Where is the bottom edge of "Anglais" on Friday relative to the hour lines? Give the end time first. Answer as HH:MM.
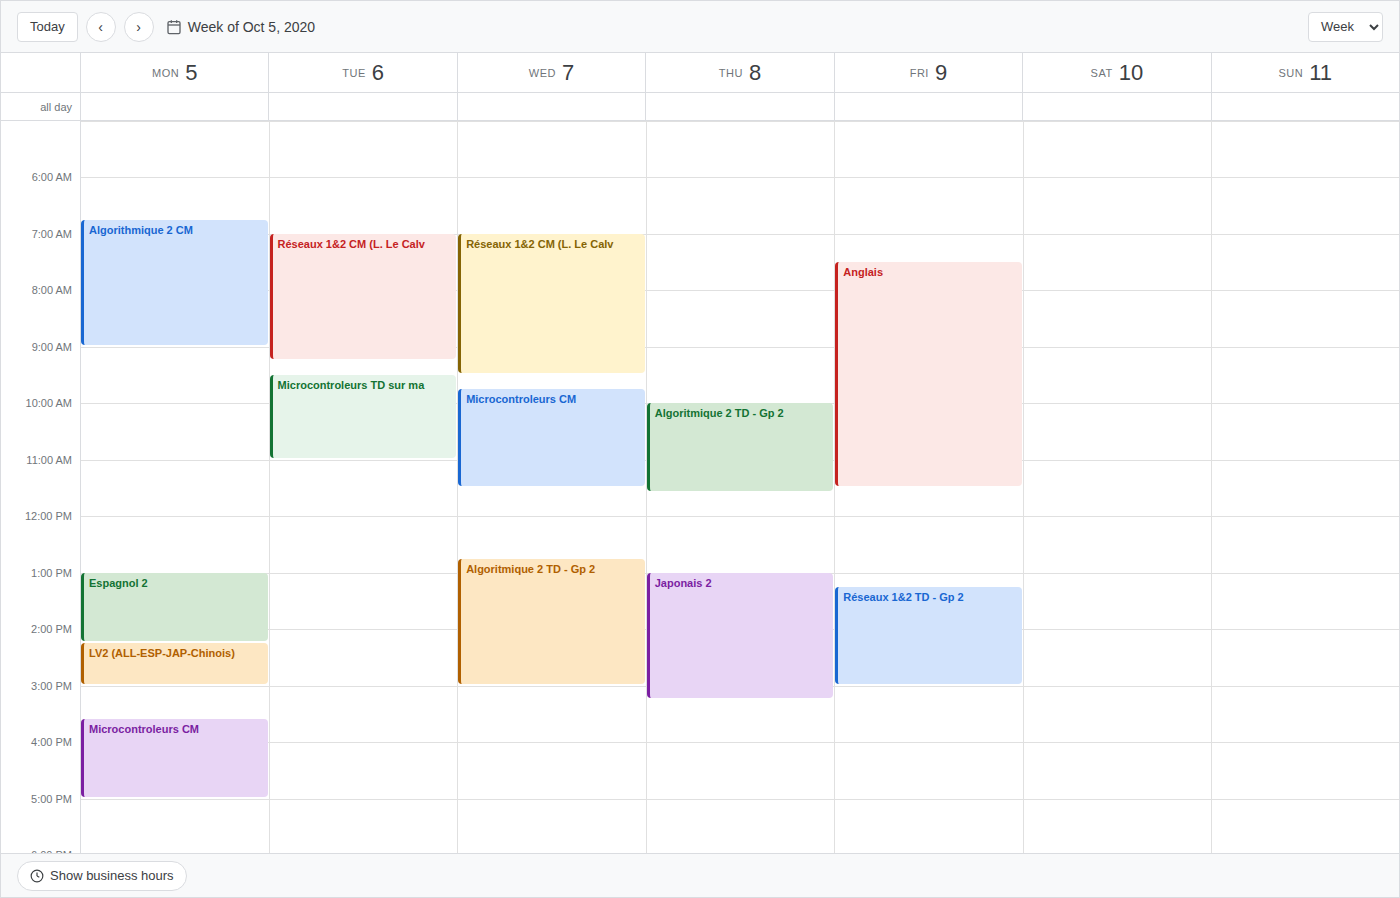
11:30 -- halfway between the 11:00 and 12:00 lines.